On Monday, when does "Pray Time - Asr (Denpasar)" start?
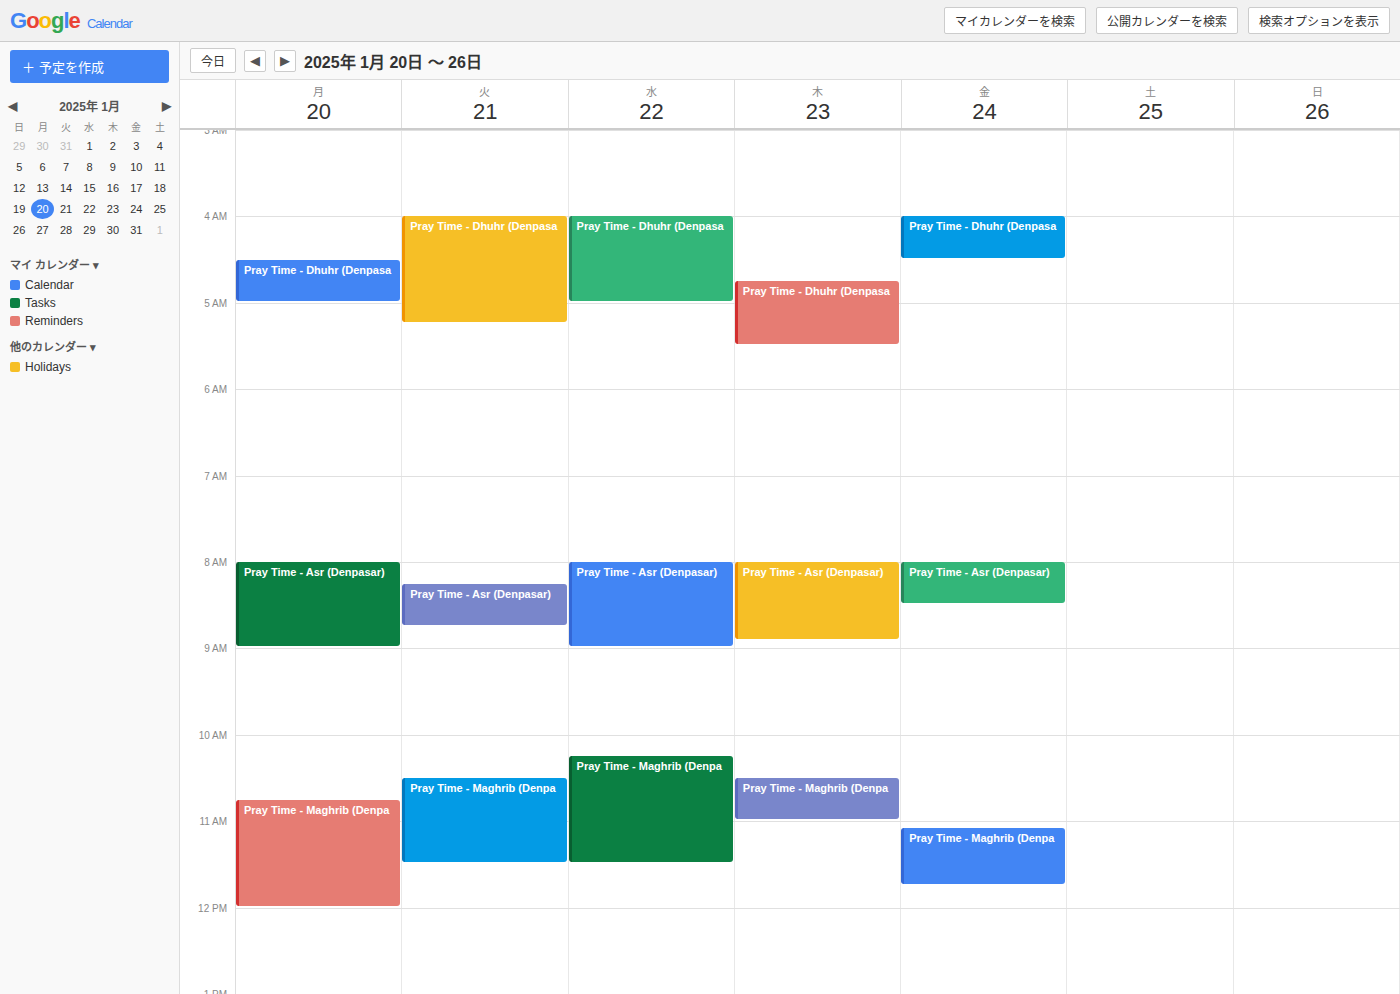
8:00 AM